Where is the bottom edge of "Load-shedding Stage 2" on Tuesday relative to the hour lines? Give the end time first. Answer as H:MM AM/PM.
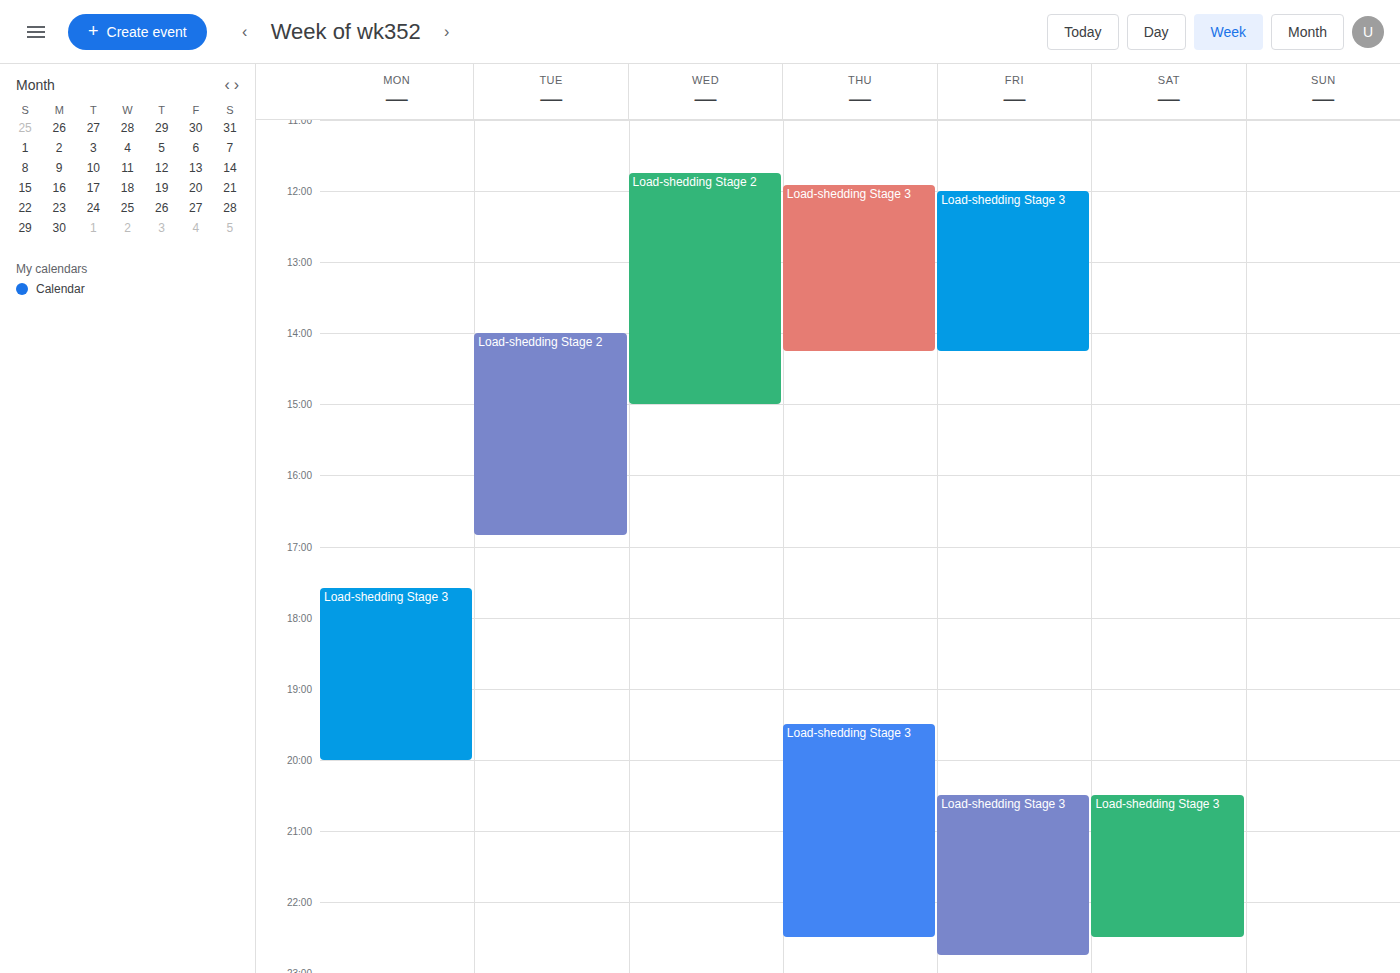
4:50 PM -- neither: 50 minutes below the 4 PM line and 10 minutes above the 5 PM line.